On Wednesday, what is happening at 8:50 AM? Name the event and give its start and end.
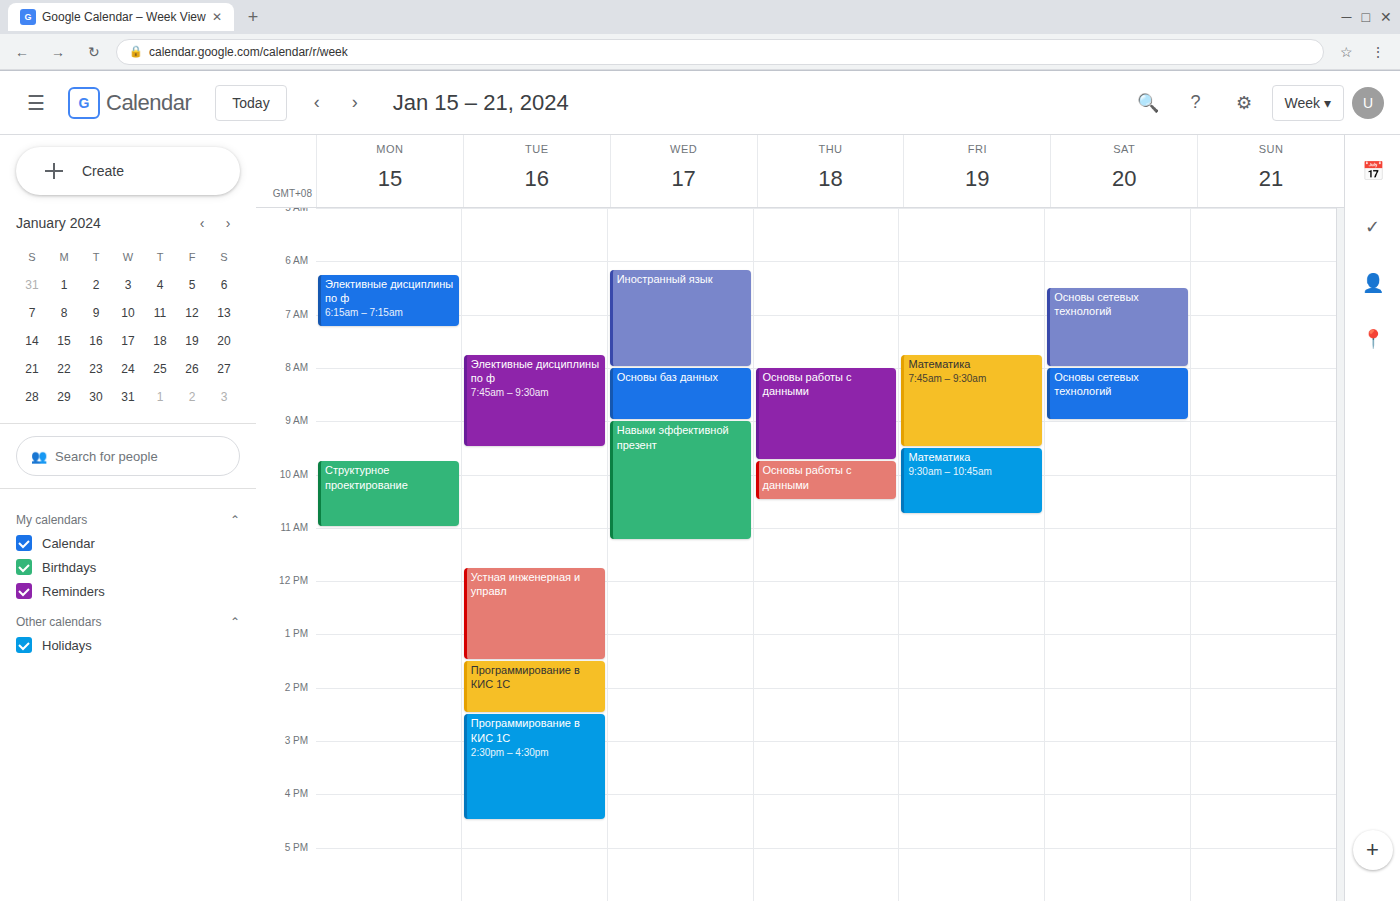
"Основы баз данных", 8:00 AM to 9:00 AM